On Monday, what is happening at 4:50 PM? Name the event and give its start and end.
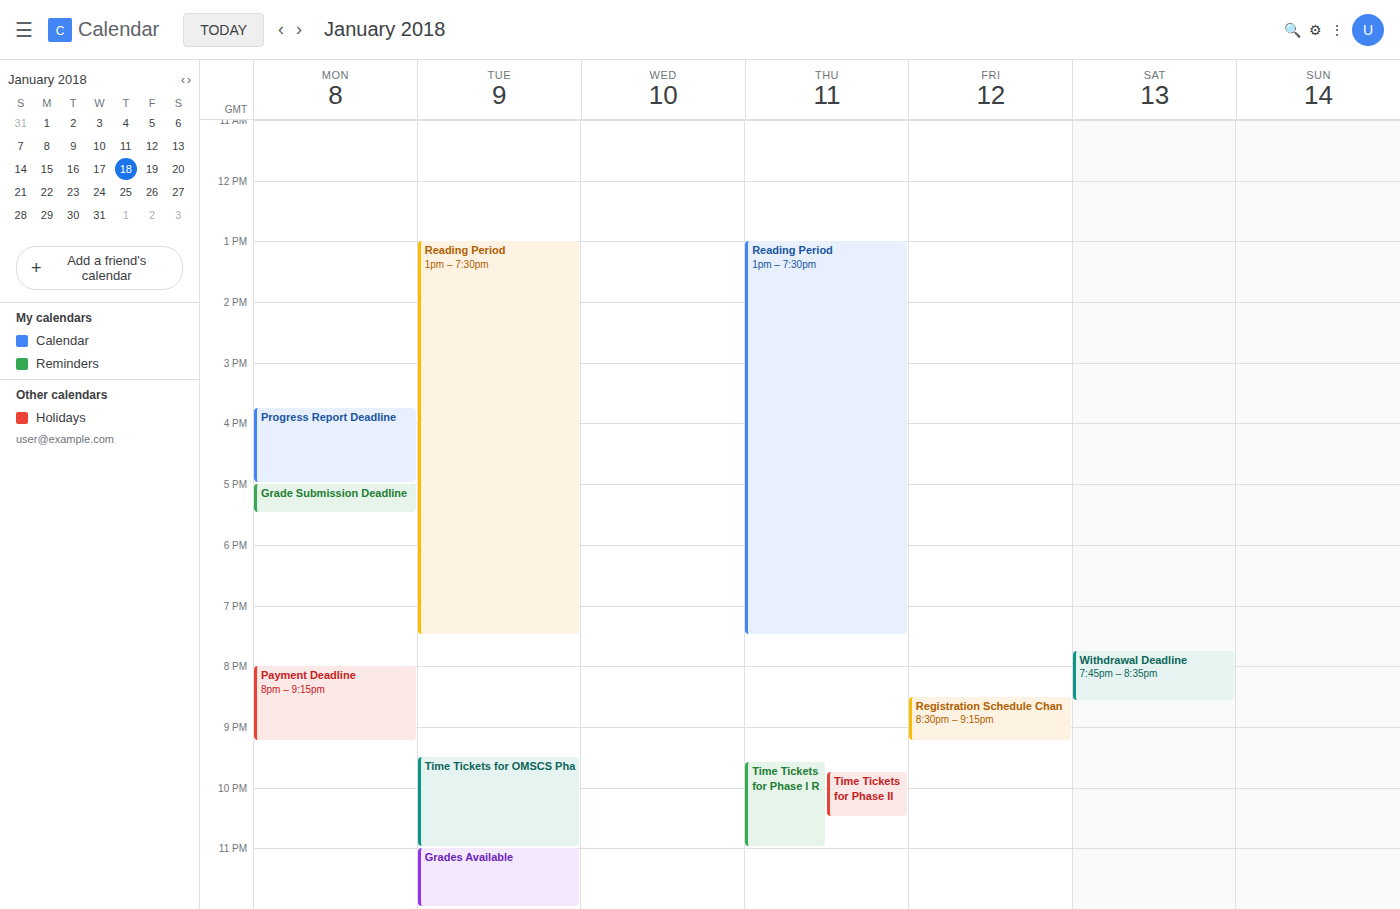
"Progress Report Deadline", 3:45 PM to 5:00 PM